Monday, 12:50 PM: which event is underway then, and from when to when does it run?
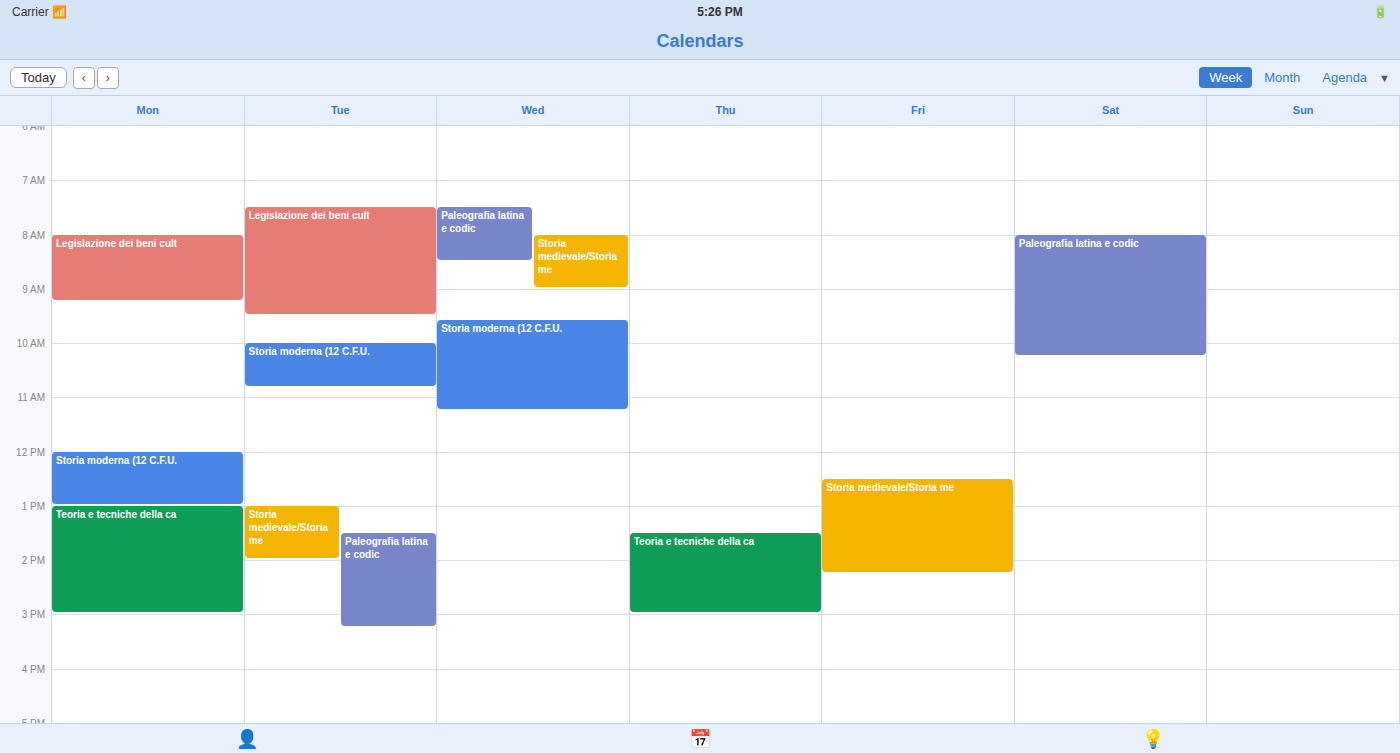
"Storia moderna (12 C.F.U.", 12:00 PM to 1:00 PM